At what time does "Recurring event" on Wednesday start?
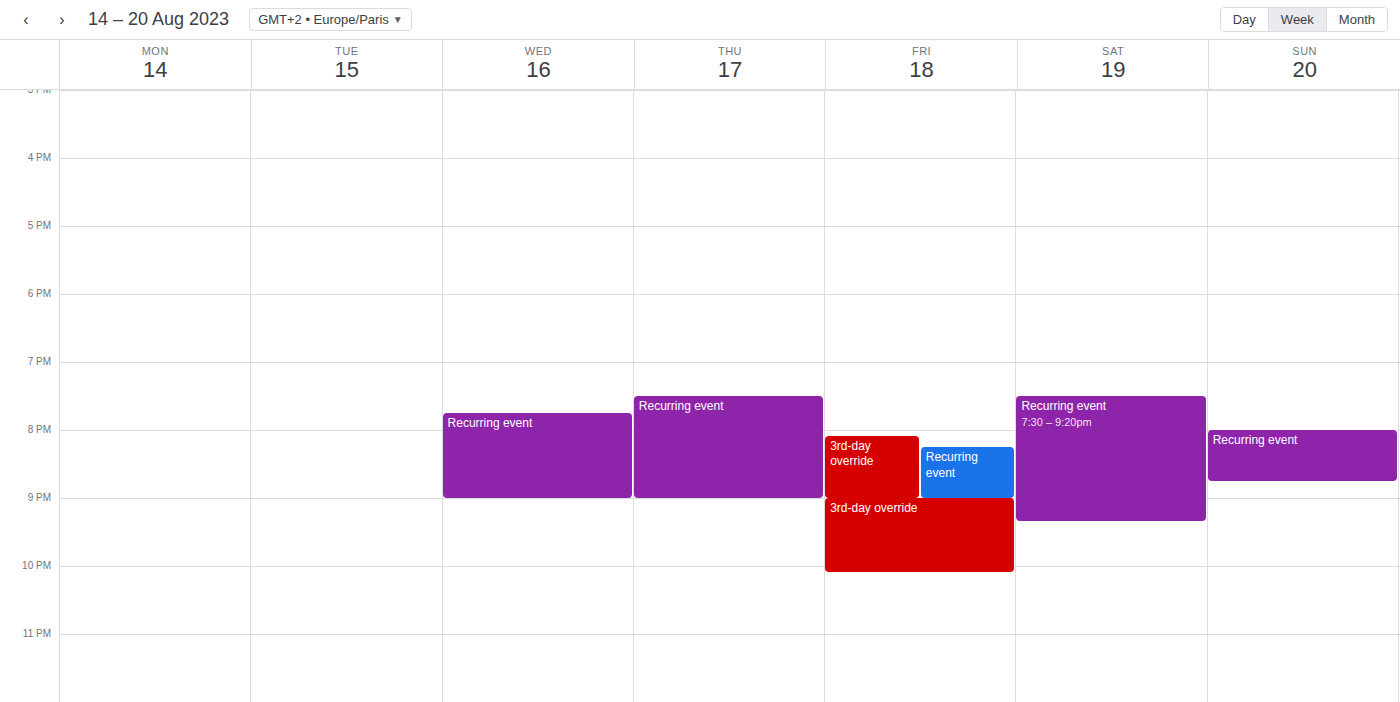
19:45